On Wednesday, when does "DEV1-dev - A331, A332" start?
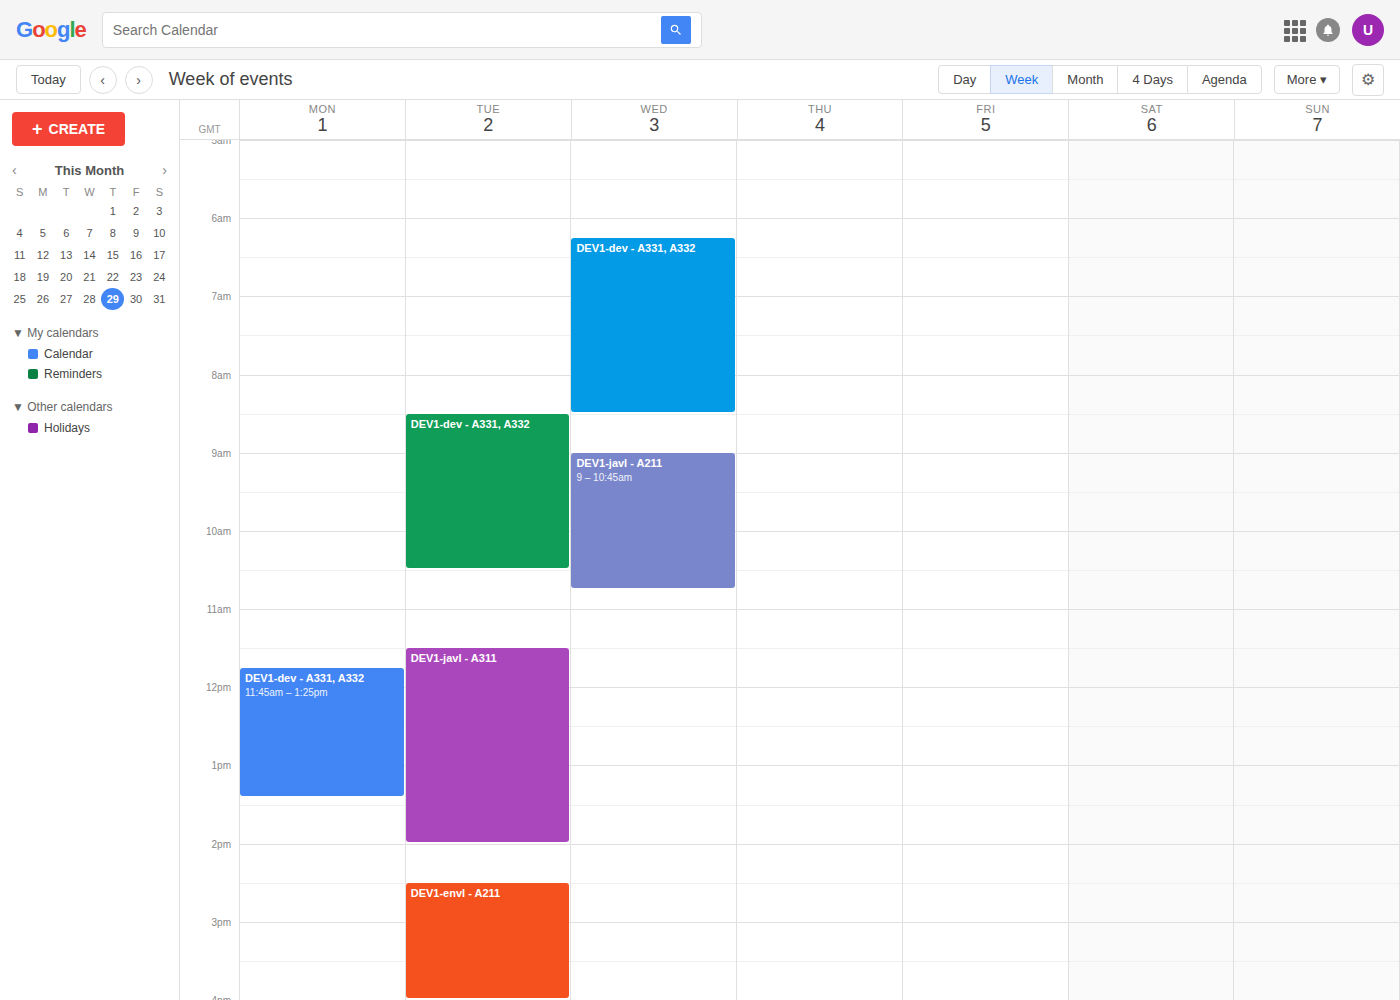
6:15 AM